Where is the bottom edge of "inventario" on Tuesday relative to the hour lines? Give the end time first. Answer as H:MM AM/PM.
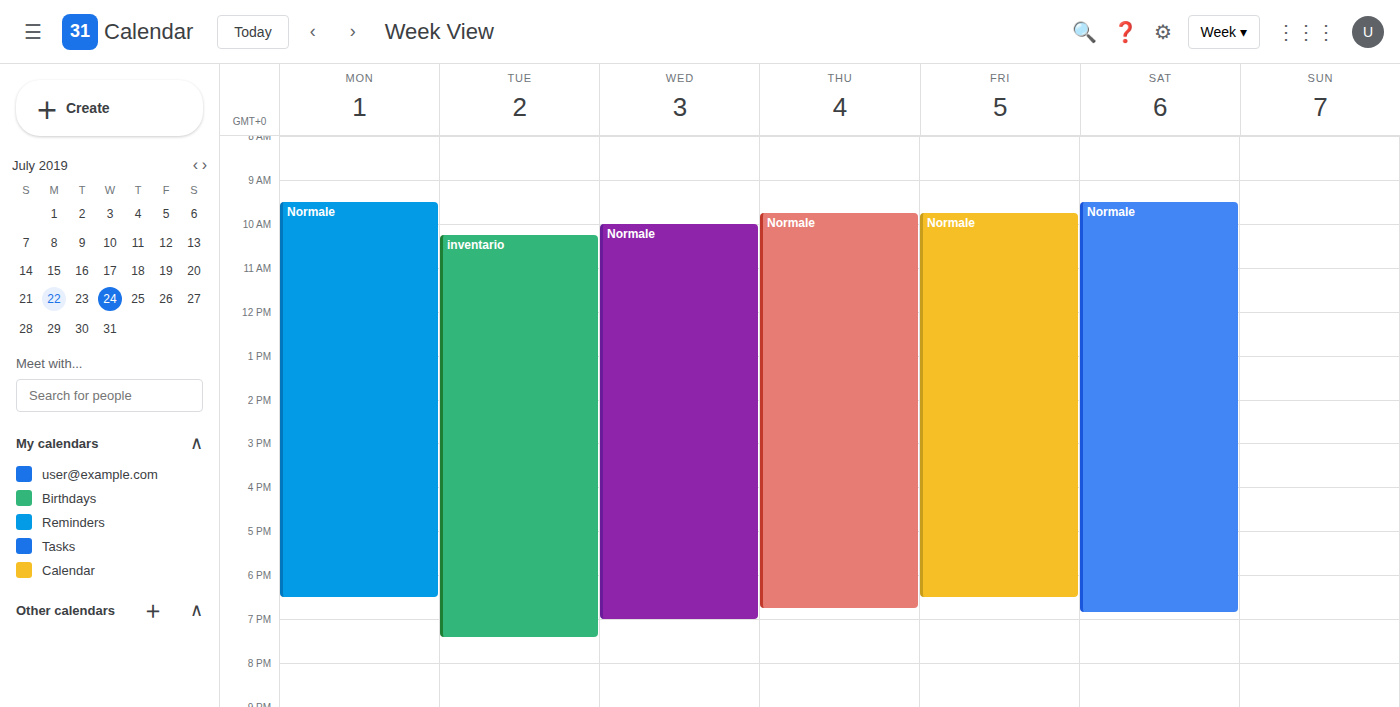
7:25 PM -- neither: 25 minutes below the 7 PM line and 35 minutes above the 8 PM line.